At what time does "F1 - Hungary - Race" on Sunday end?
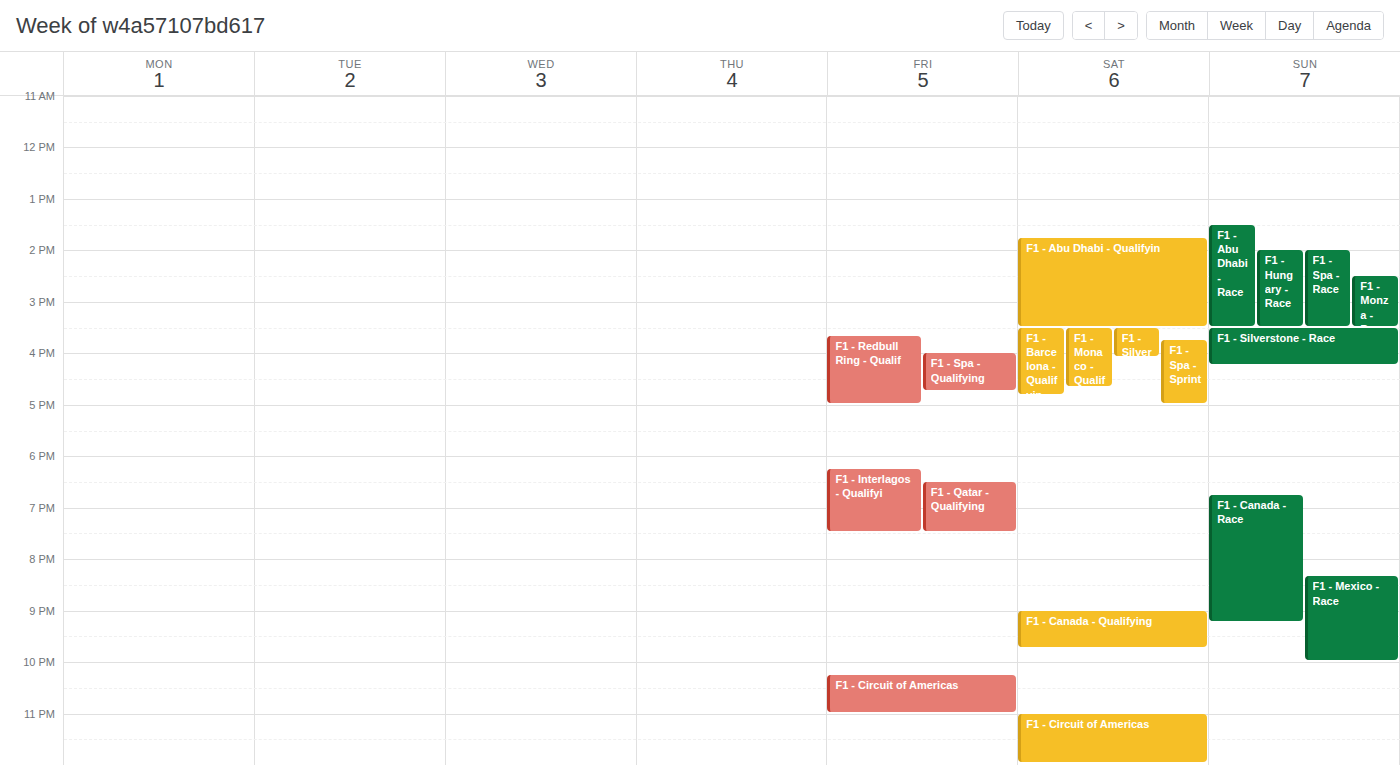
3:30 PM